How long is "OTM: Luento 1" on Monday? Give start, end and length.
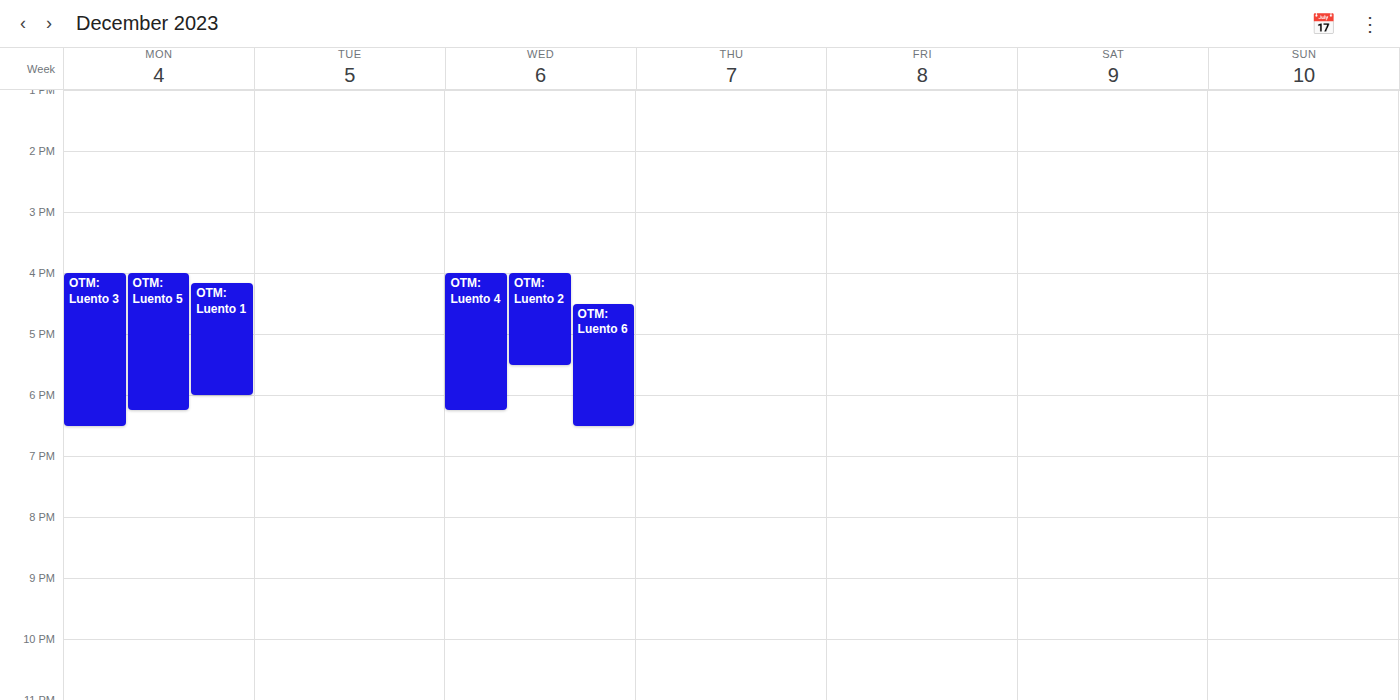
4:10 PM to 6:00 PM, 1 hour 50 minutes